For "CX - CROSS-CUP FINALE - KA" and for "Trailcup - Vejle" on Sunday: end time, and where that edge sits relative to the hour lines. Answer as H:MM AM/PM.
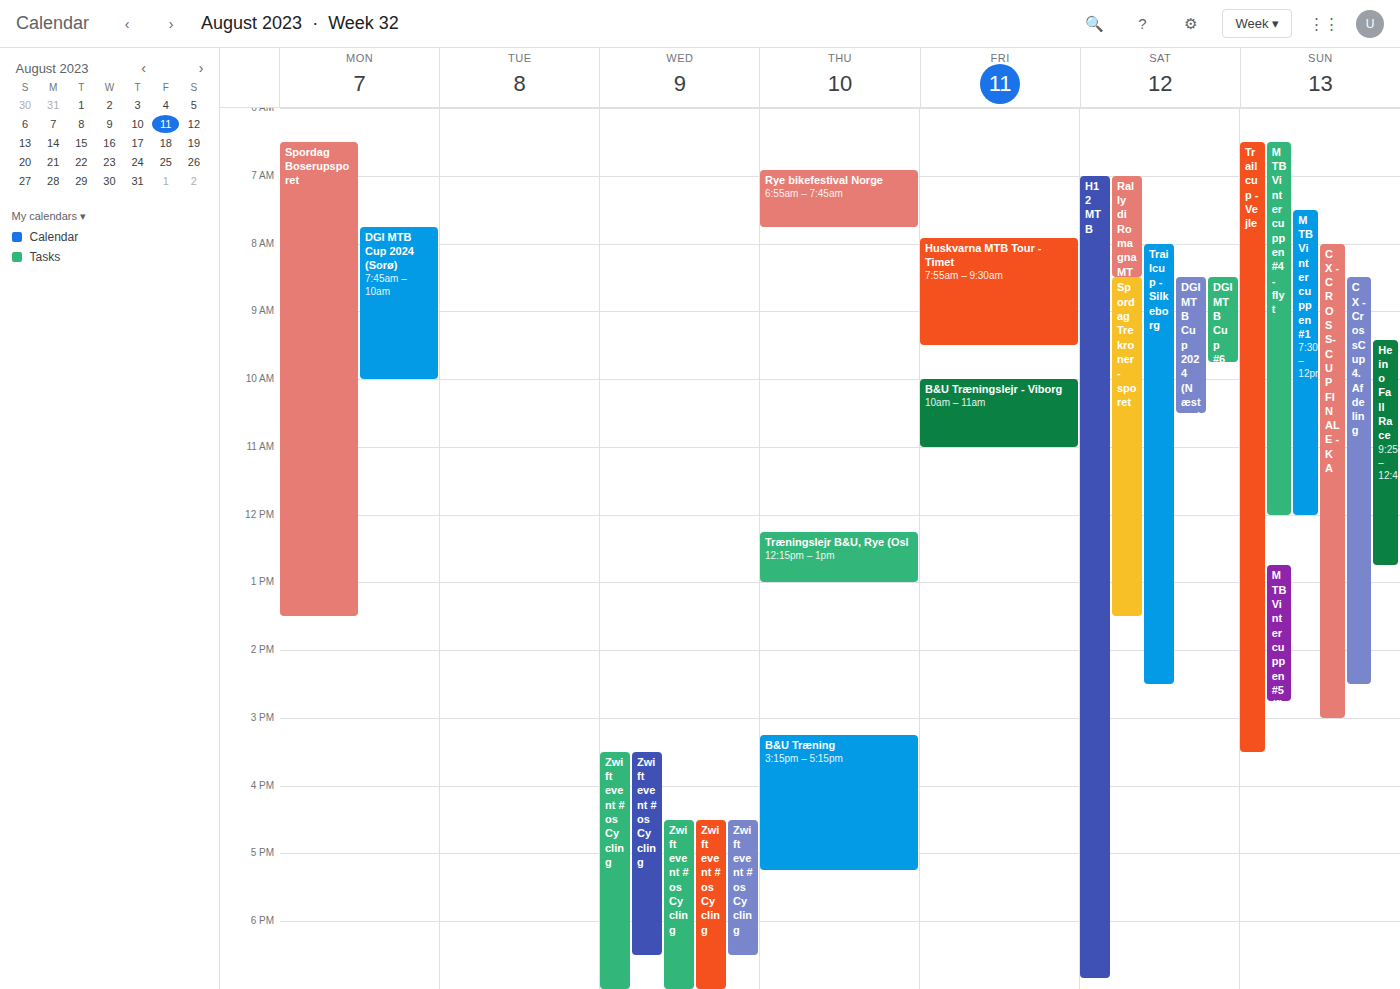
"CX - CROSS-CUP FINALE - KA": 3:00 PM, exactly on the 3 PM line. "Trailcup - Vejle": 3:30 PM, halfway between the 3 PM and 4 PM lines.